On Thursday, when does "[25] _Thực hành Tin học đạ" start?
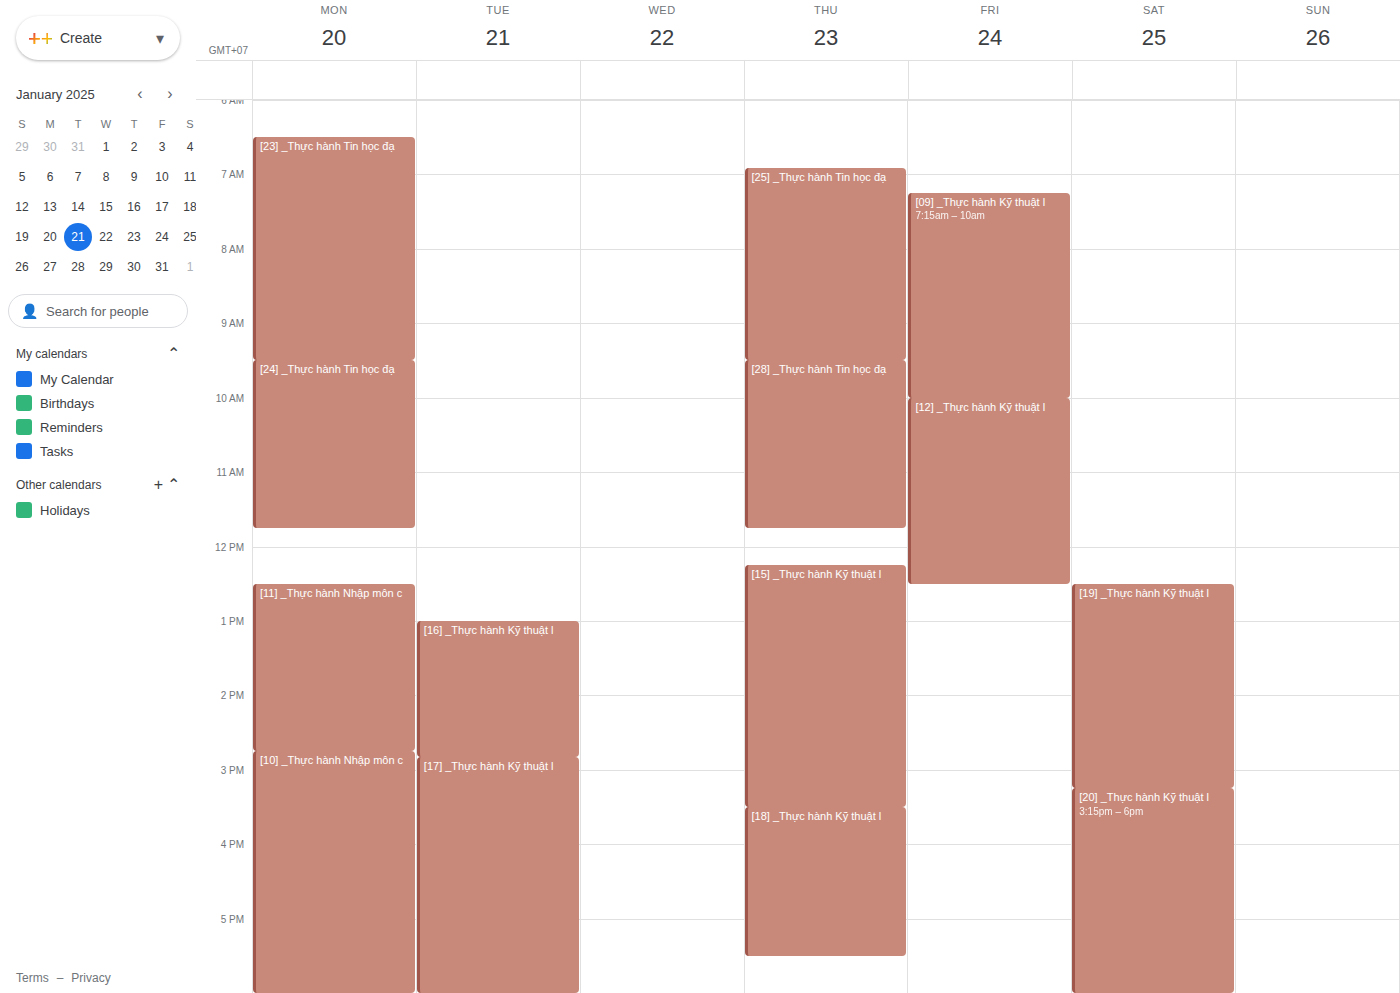
6:55 AM